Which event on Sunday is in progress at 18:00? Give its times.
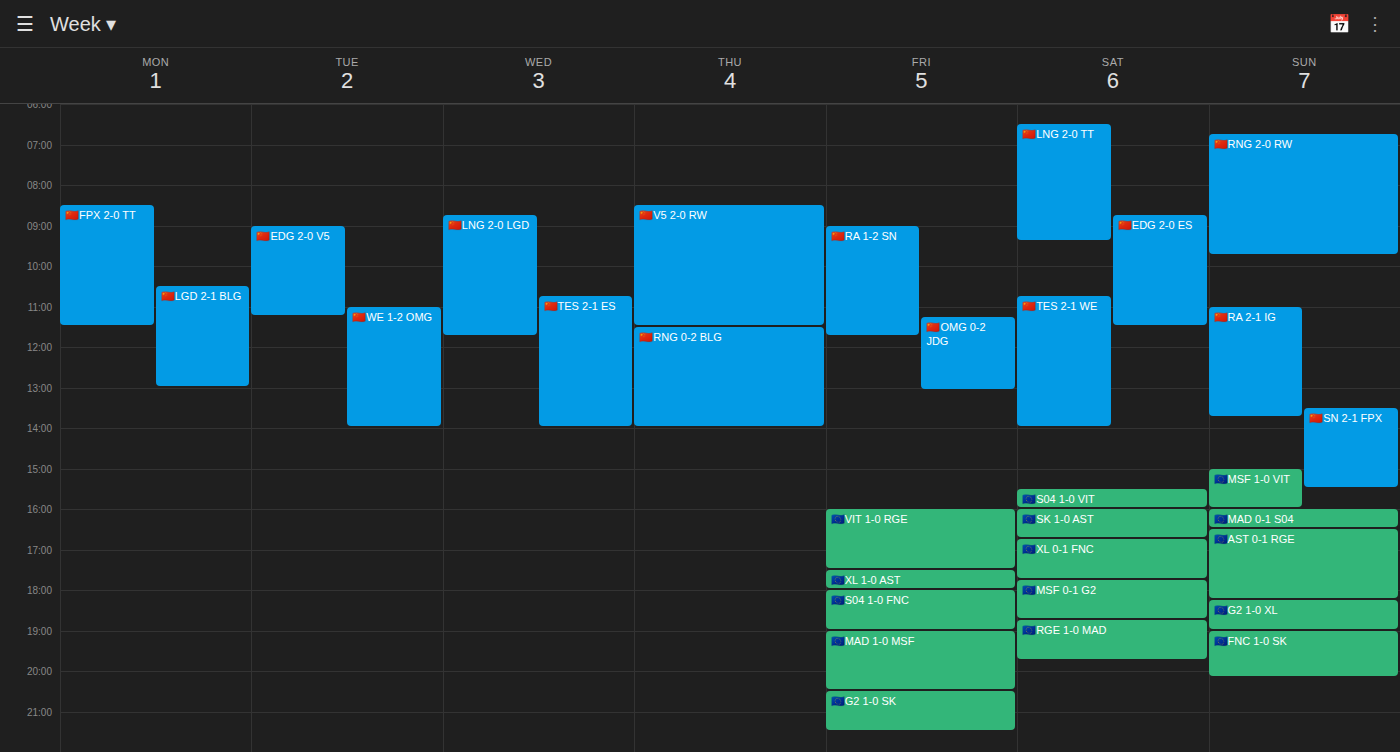
"🇪🇺AST 0-1 RGE", 16:30 to 18:15